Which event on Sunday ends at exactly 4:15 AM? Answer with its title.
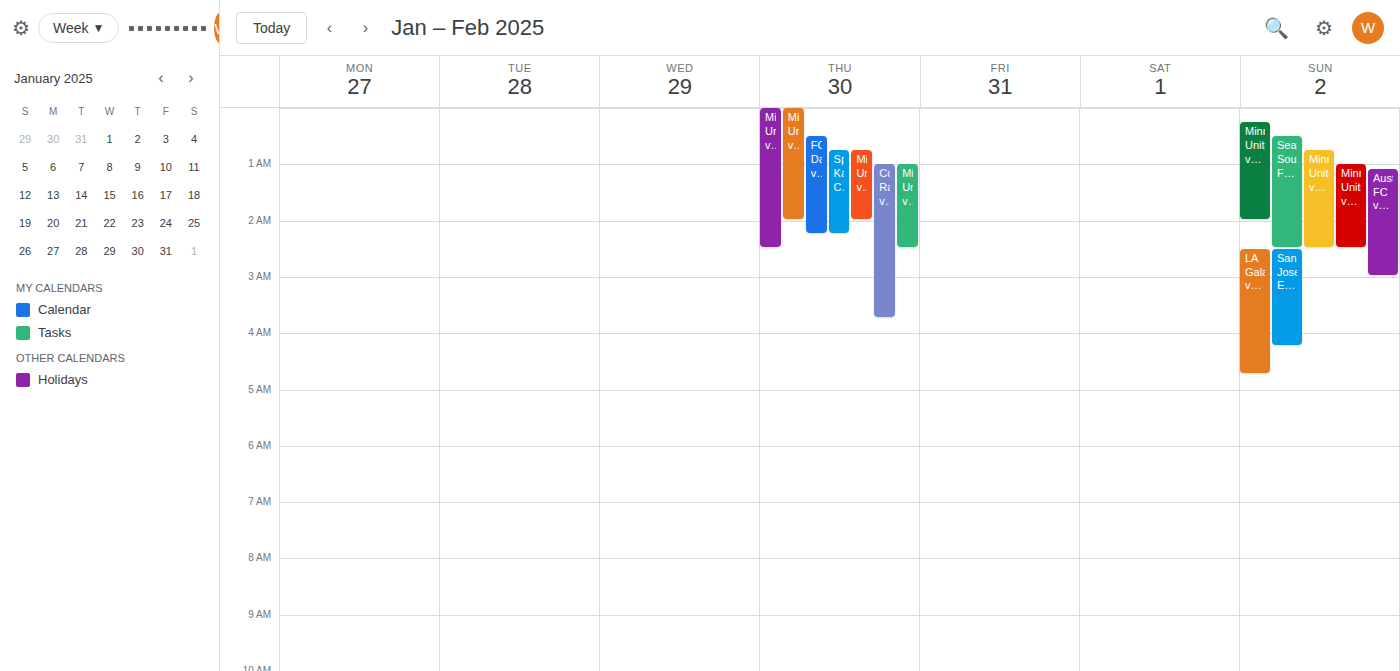
"San Jose Earthquakes vs. M"